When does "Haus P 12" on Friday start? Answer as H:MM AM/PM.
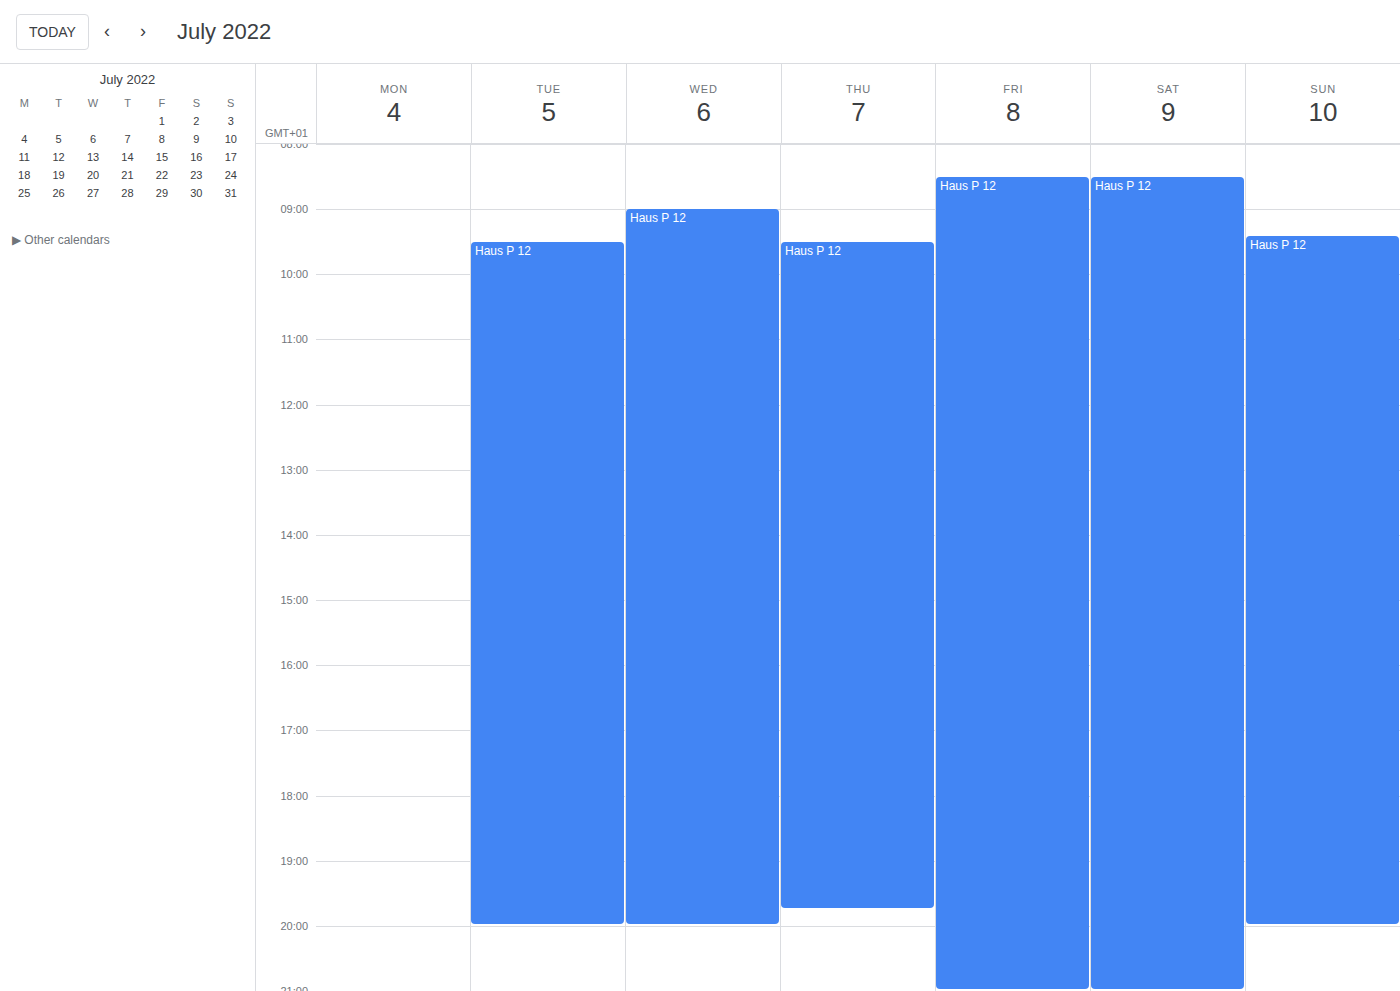
8:30 AM